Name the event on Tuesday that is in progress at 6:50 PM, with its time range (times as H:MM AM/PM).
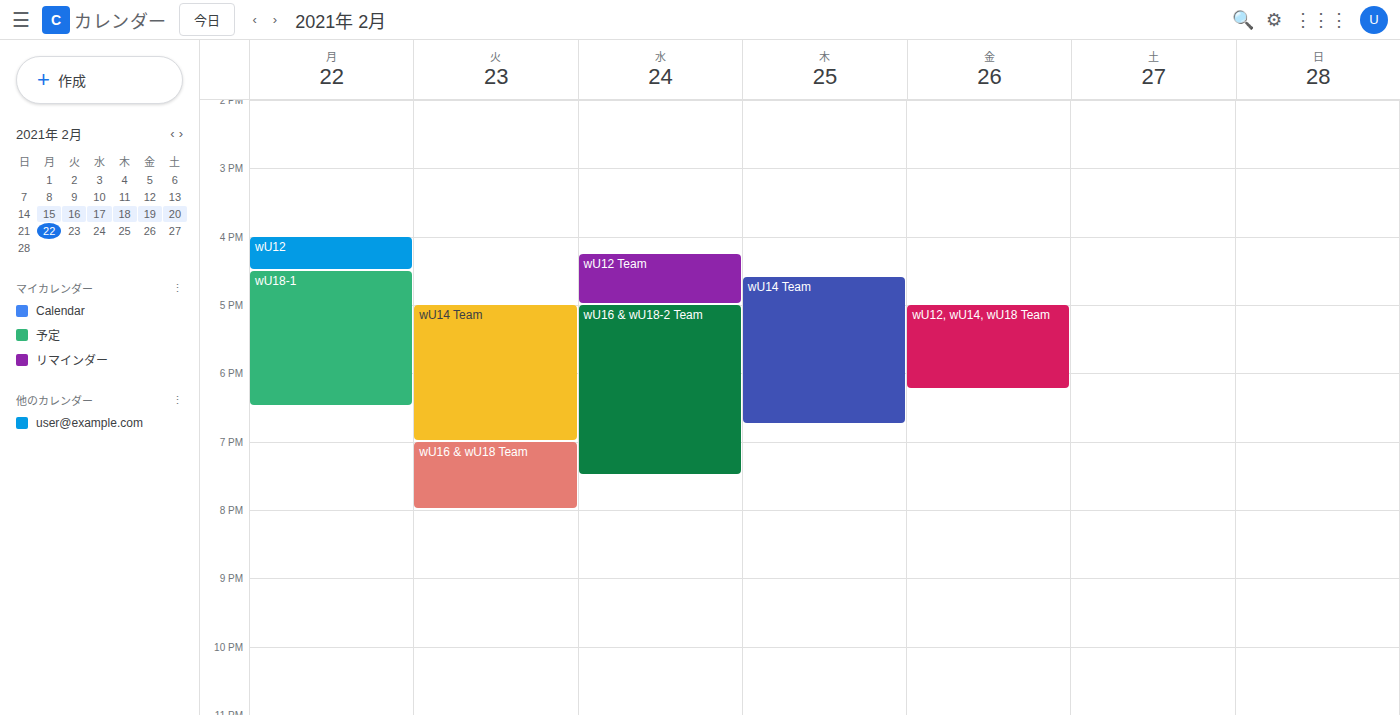
"wU14 Team", 5:00 PM to 7:00 PM